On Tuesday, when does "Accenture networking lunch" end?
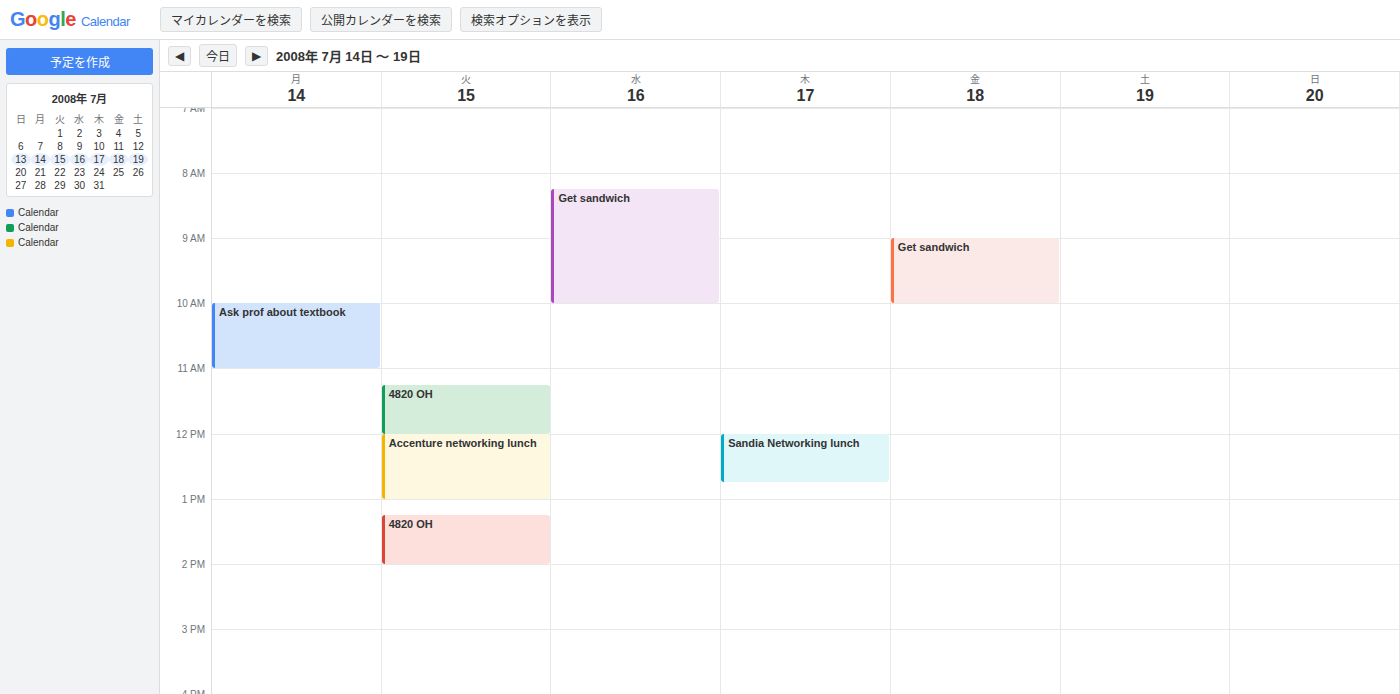
13:00